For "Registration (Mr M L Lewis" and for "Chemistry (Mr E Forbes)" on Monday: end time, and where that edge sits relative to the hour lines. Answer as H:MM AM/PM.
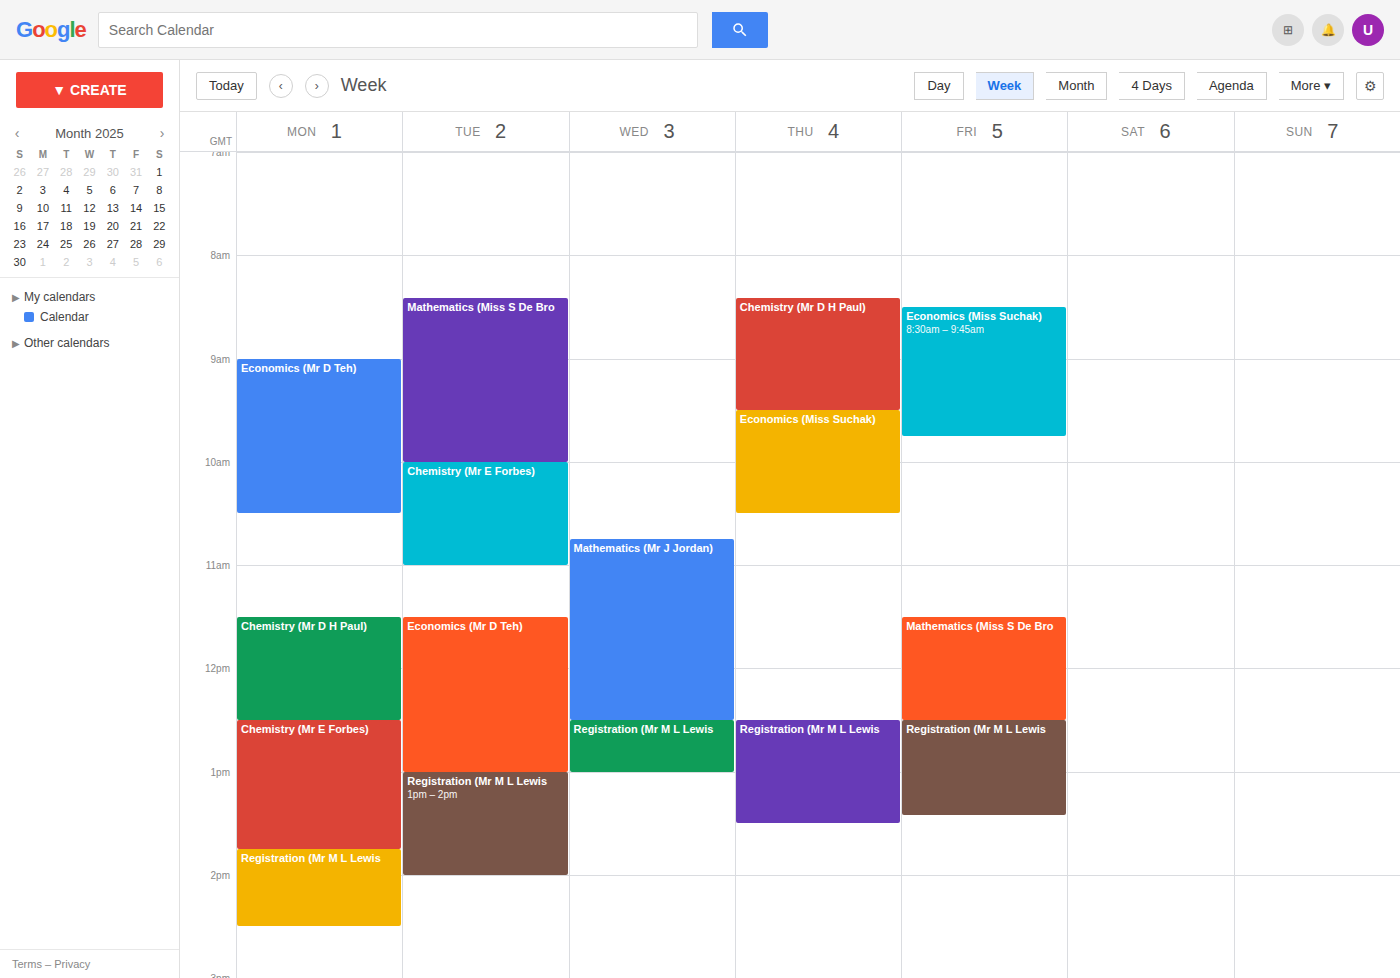
"Registration (Mr M L Lewis": 2:30 PM, halfway between the 2 PM and 3 PM lines. "Chemistry (Mr E Forbes)": 1:45 PM, neither: three quarters of the way from the 1 PM line to the 2 PM line.